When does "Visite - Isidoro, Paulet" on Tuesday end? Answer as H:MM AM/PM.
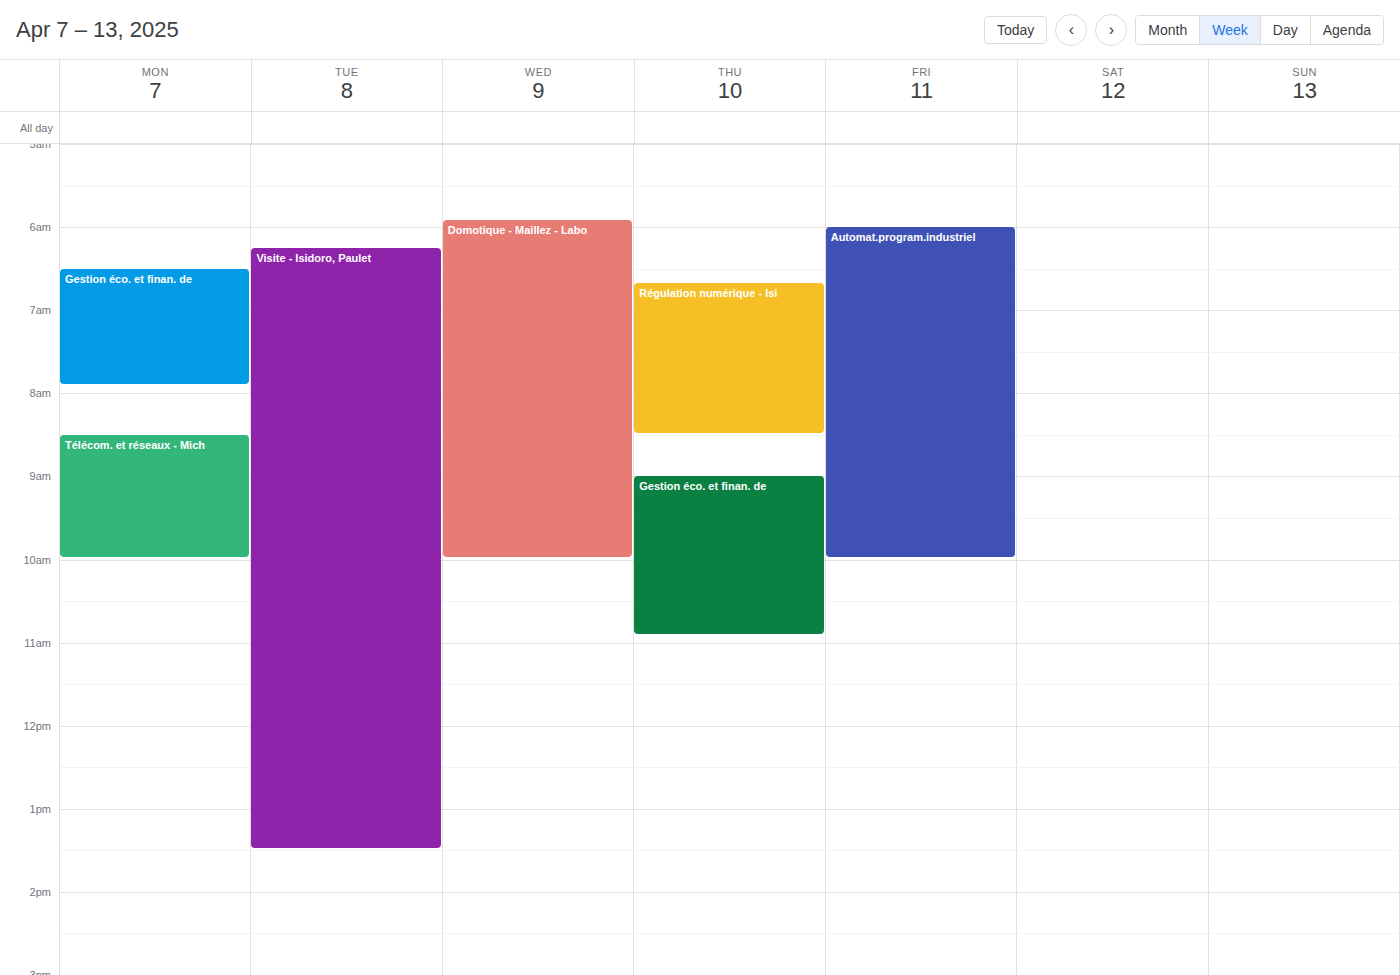
1:30 PM